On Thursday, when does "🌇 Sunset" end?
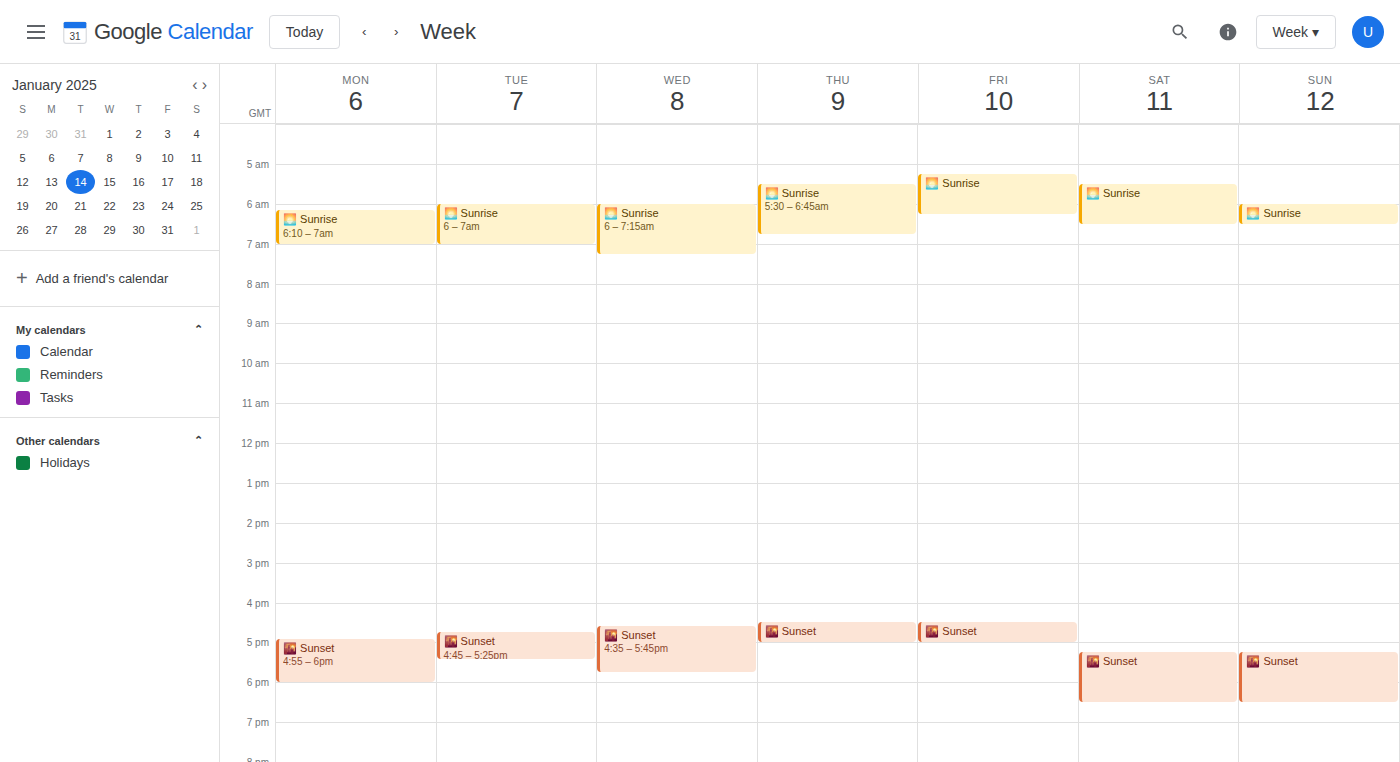
5:00 PM